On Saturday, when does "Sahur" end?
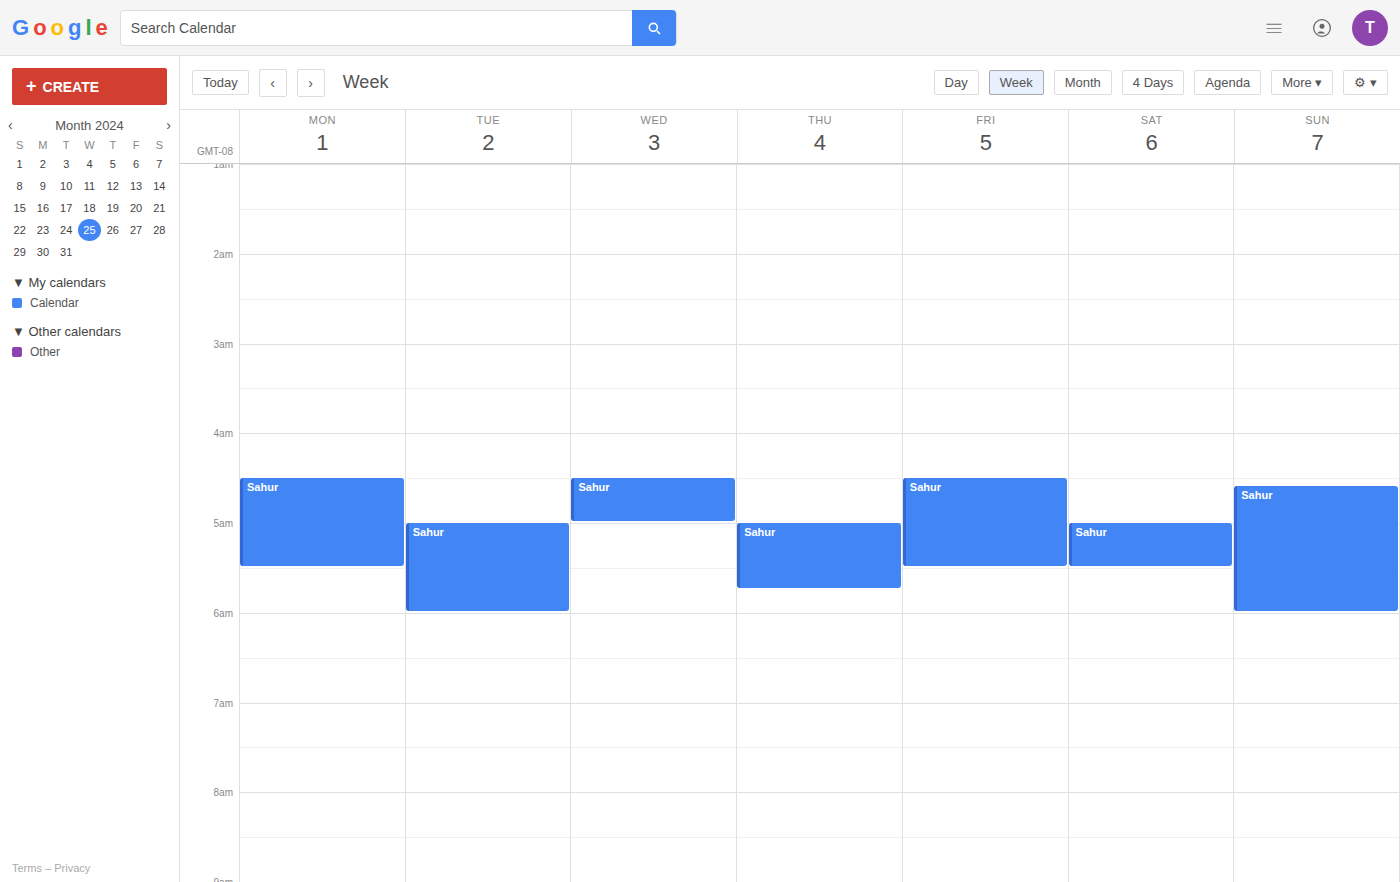
5:30 AM